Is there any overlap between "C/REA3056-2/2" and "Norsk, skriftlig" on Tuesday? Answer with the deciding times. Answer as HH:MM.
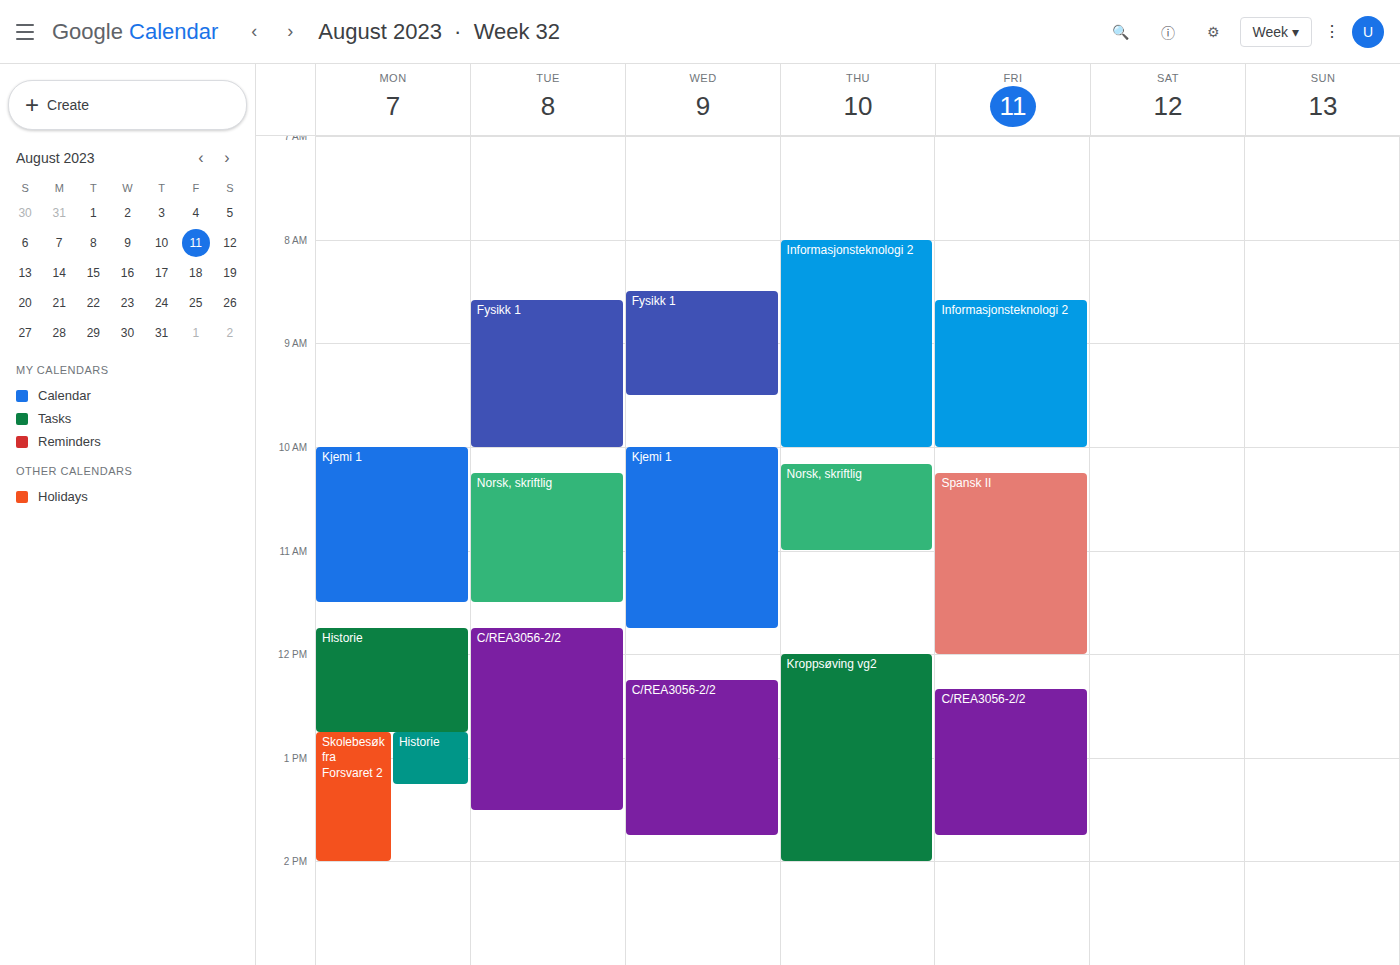
"Norsk, skriftlig" ends at 11:30 and "C/REA3056-2/2" starts at 11:45 -- no overlap.